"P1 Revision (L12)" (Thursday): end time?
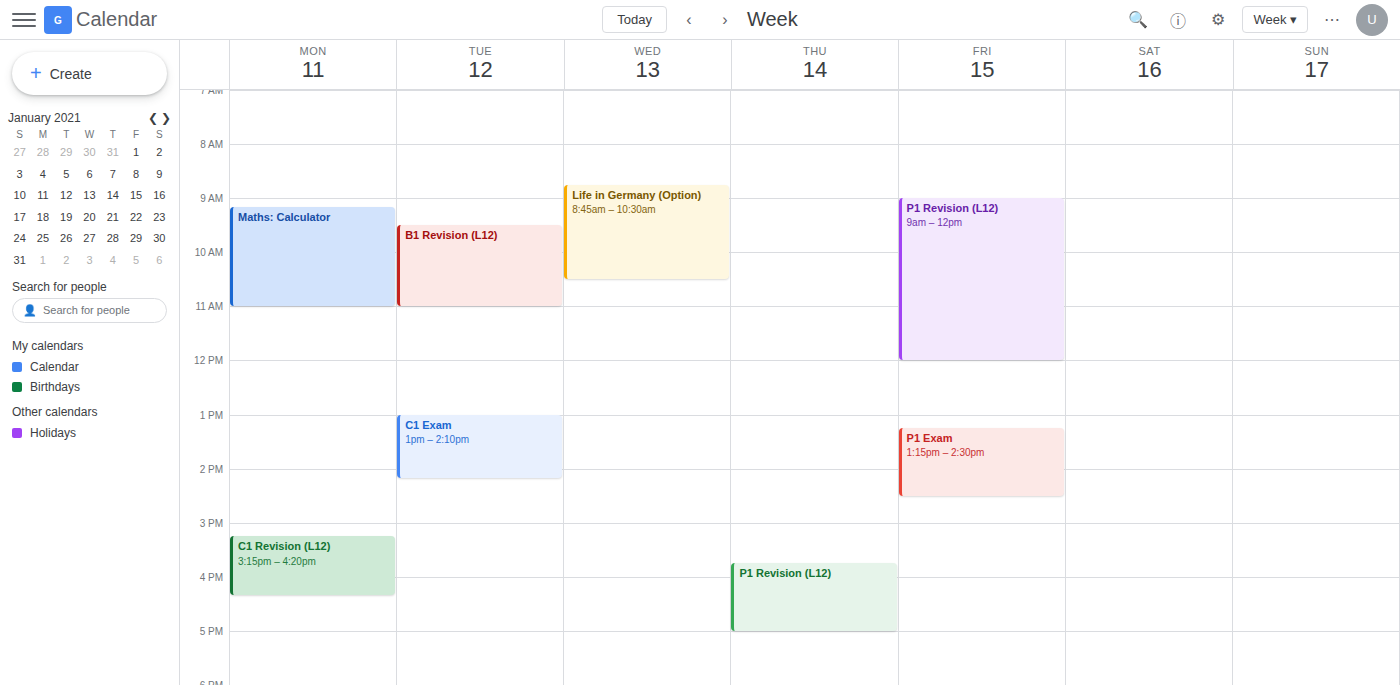
5:00 PM